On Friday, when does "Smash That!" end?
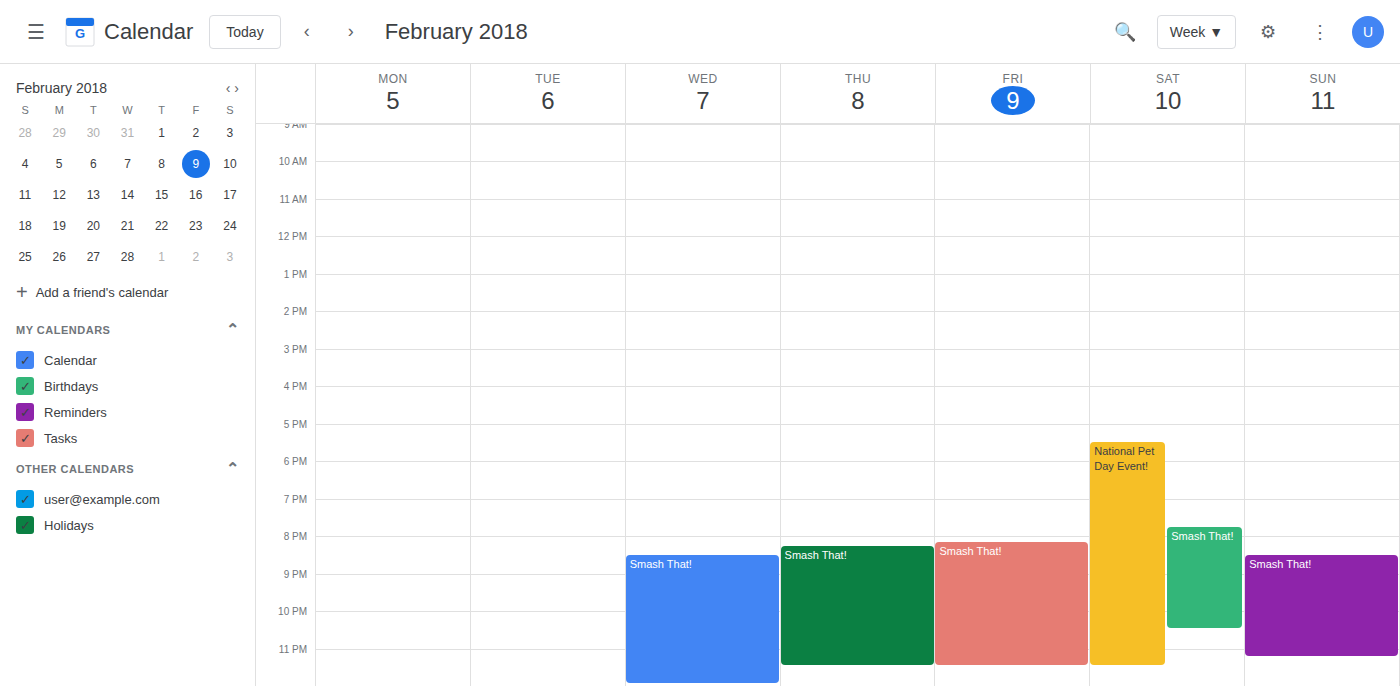
11:30 PM